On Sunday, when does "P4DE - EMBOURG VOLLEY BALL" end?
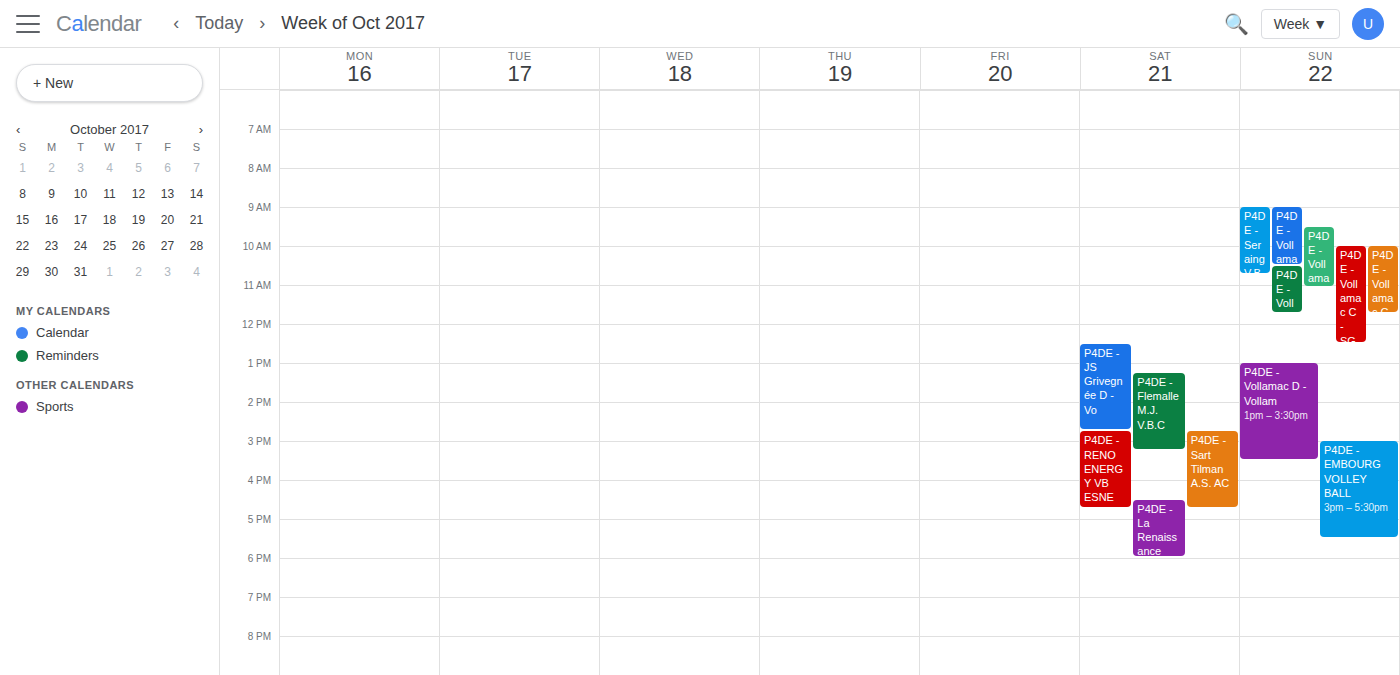
17:30